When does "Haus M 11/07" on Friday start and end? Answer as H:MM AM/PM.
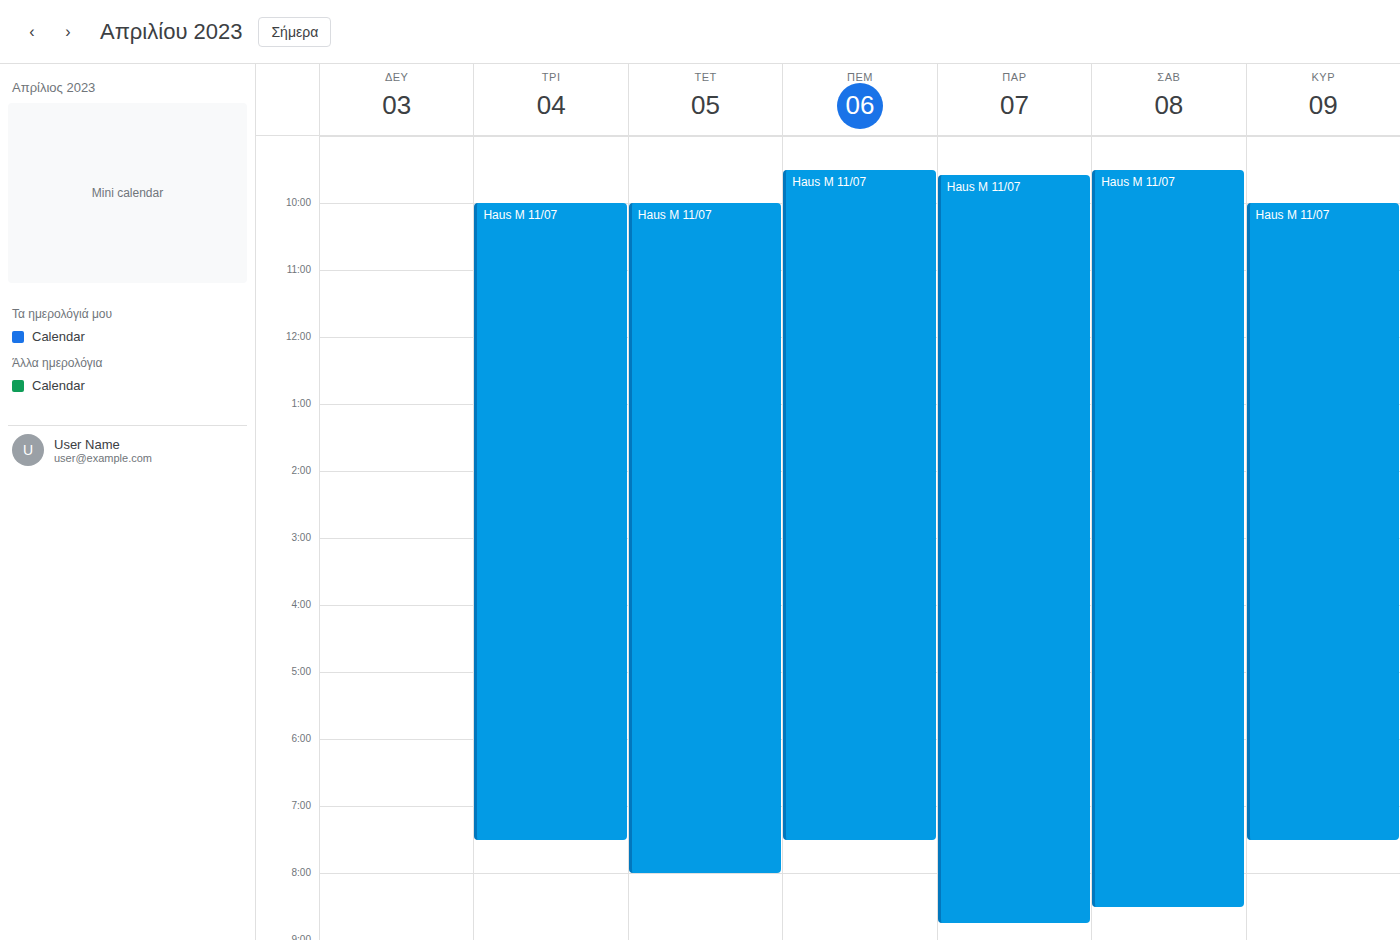
9:35 AM to 8:45 PM